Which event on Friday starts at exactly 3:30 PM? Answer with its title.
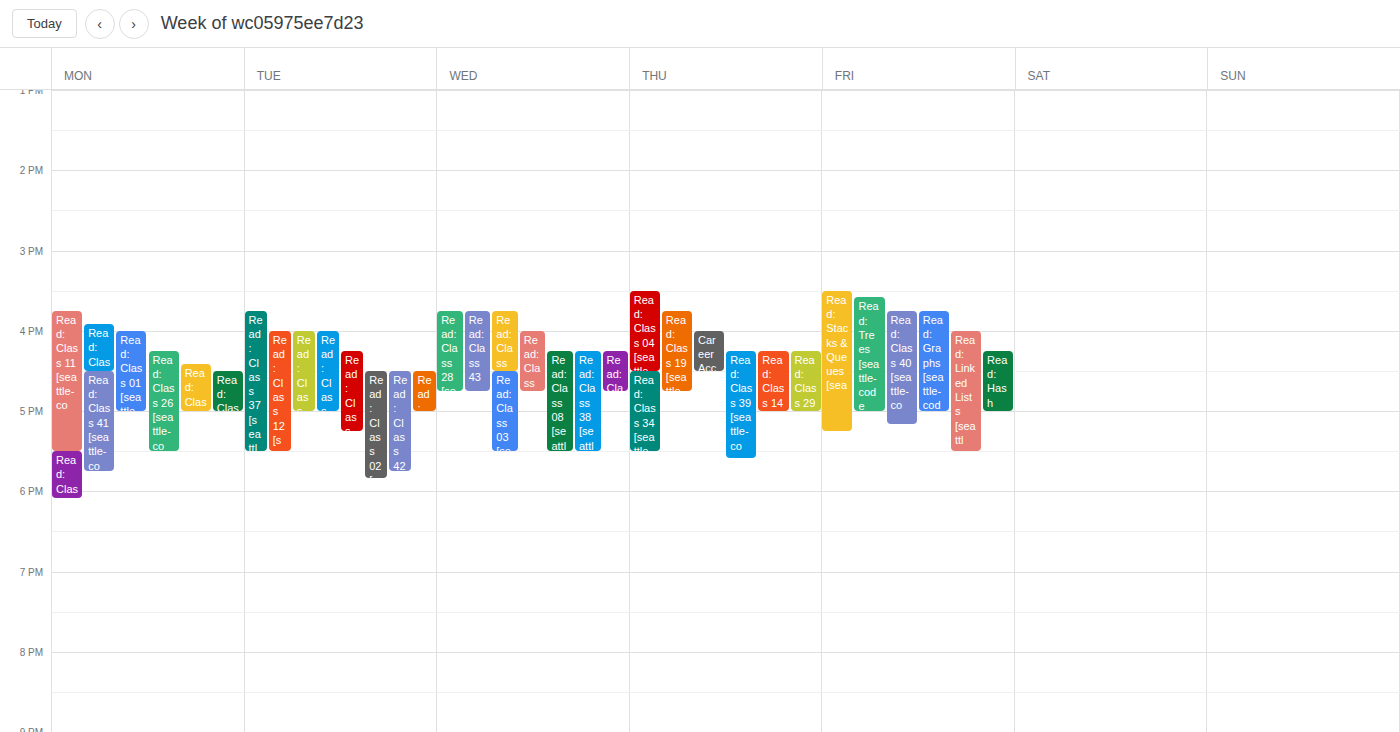
"Read: Stacks & Queues [sea"